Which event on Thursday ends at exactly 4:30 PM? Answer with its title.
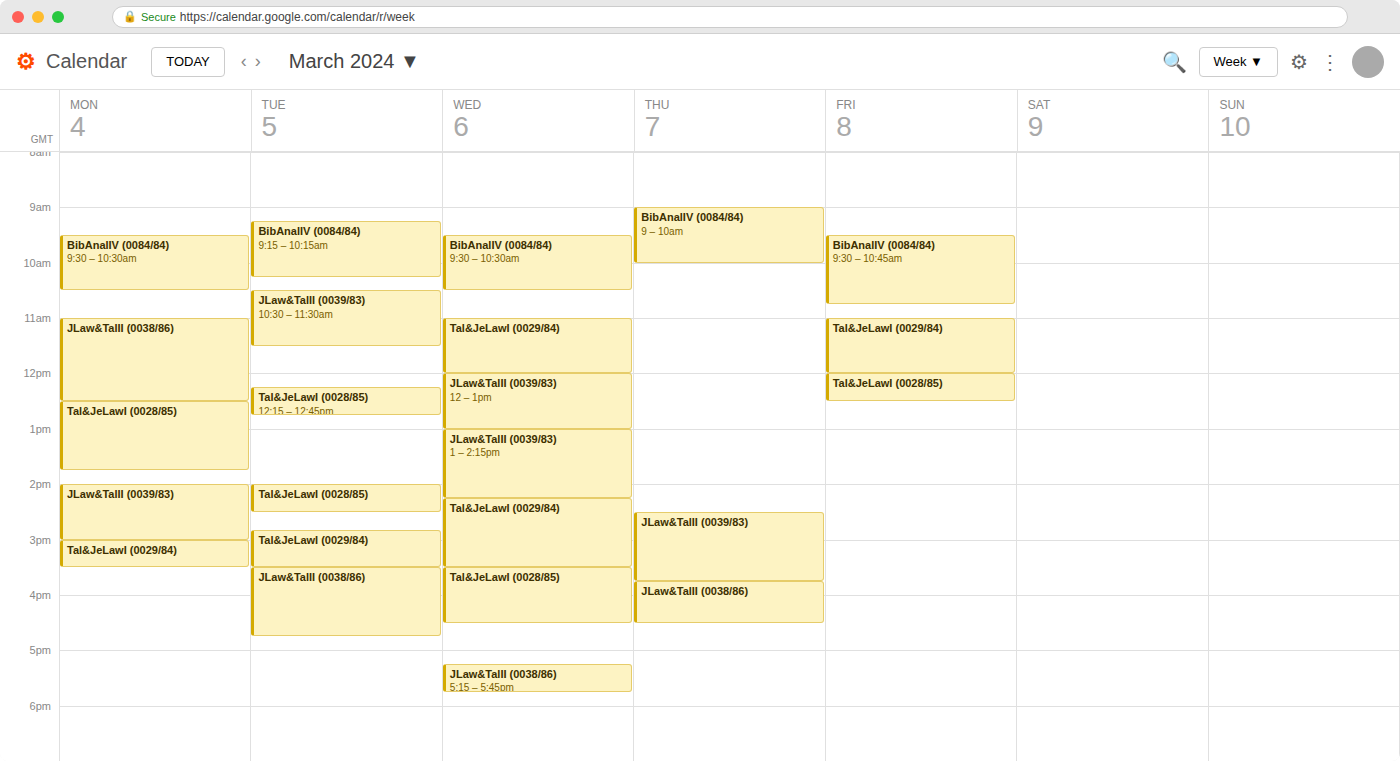
"JLaw&TalII (0038/86)"